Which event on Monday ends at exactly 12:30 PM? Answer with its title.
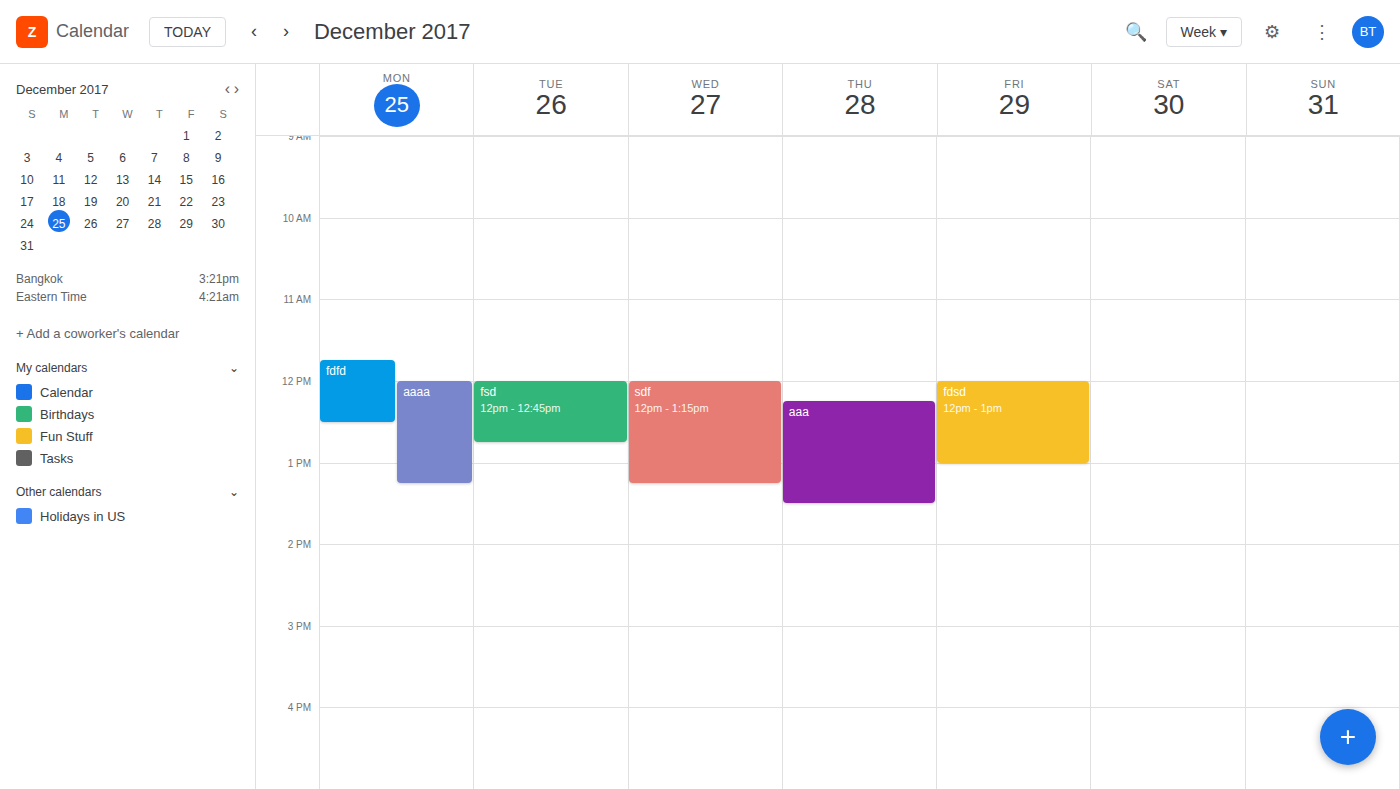
"fdfd"